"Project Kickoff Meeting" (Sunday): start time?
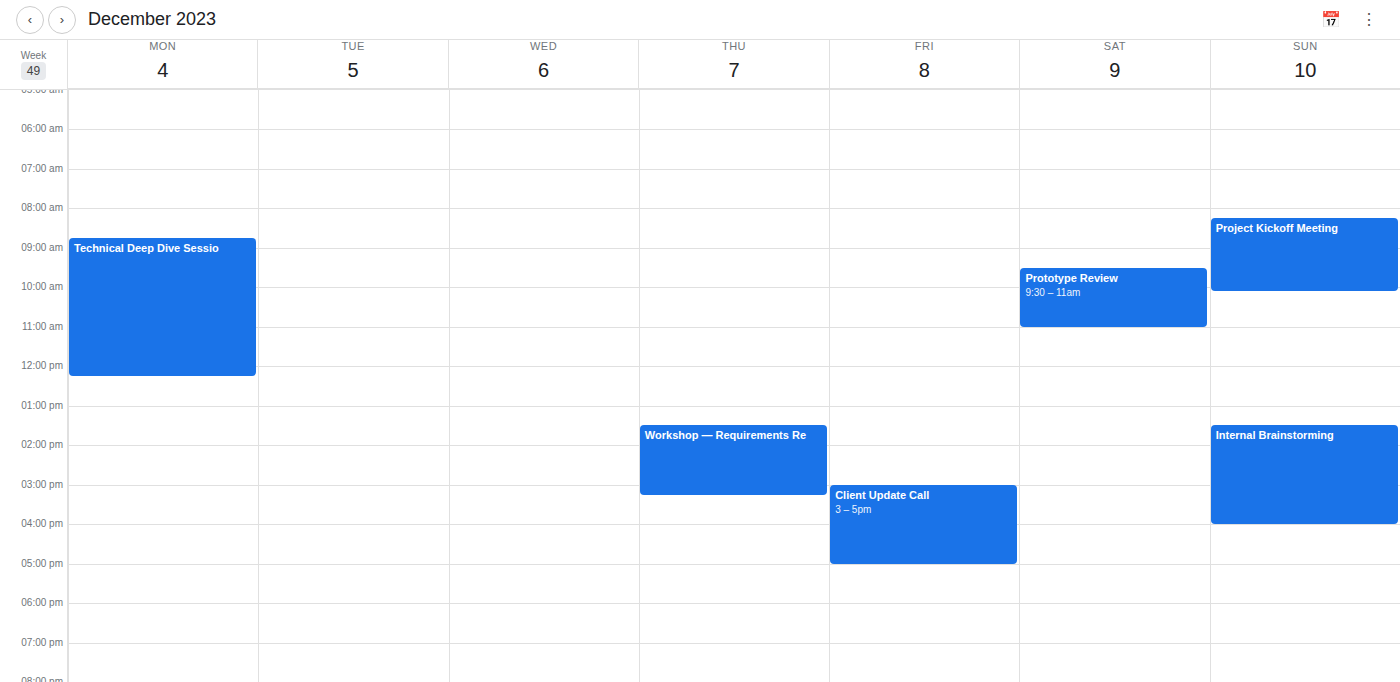
08:15